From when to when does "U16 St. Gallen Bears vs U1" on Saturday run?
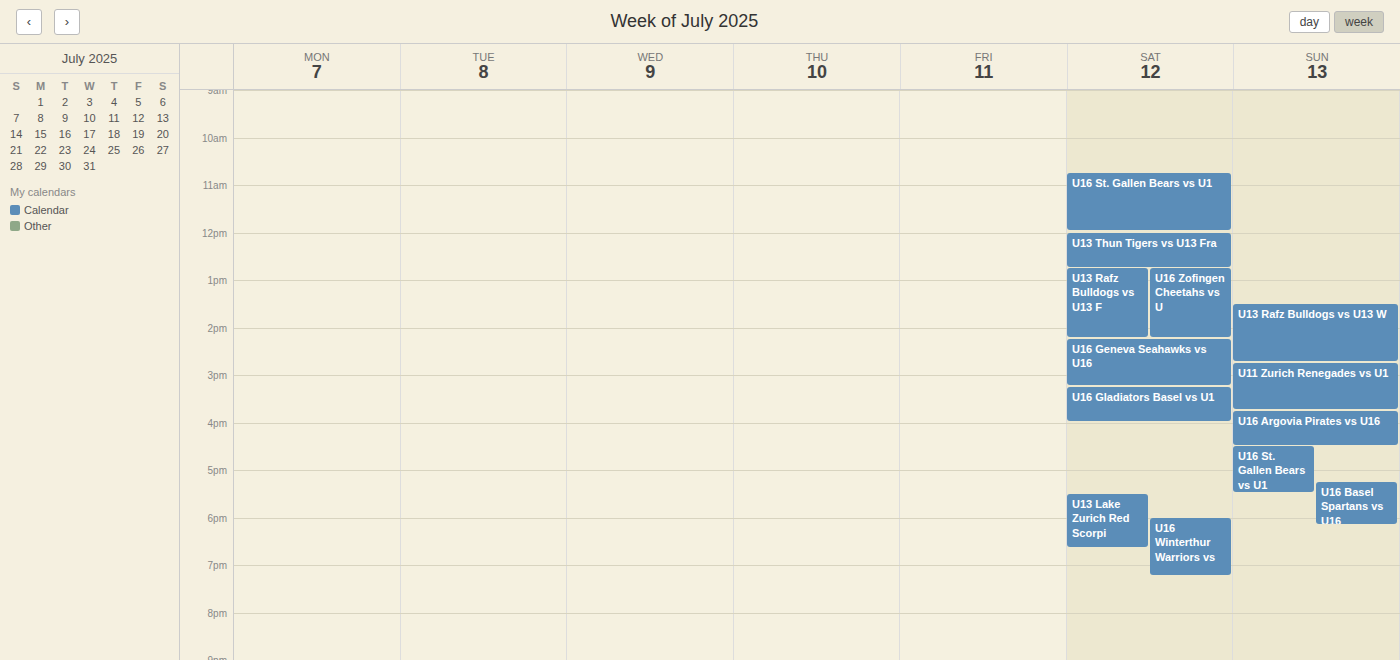
10:45 AM to 12:00 PM